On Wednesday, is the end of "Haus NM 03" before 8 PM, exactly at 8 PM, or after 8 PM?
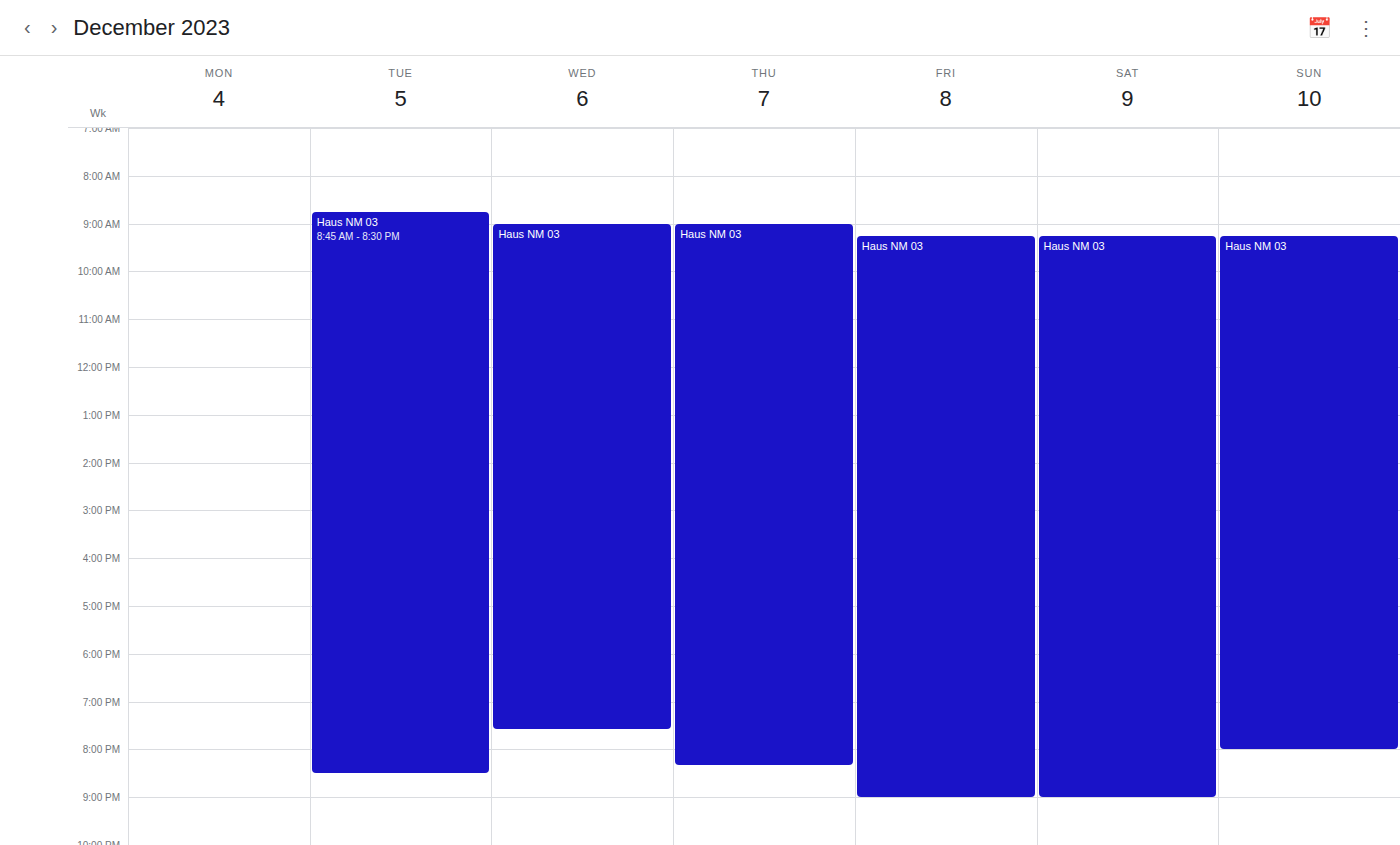
7:35 PM -- before 8 PM, 25 minutes above the 8 PM line.